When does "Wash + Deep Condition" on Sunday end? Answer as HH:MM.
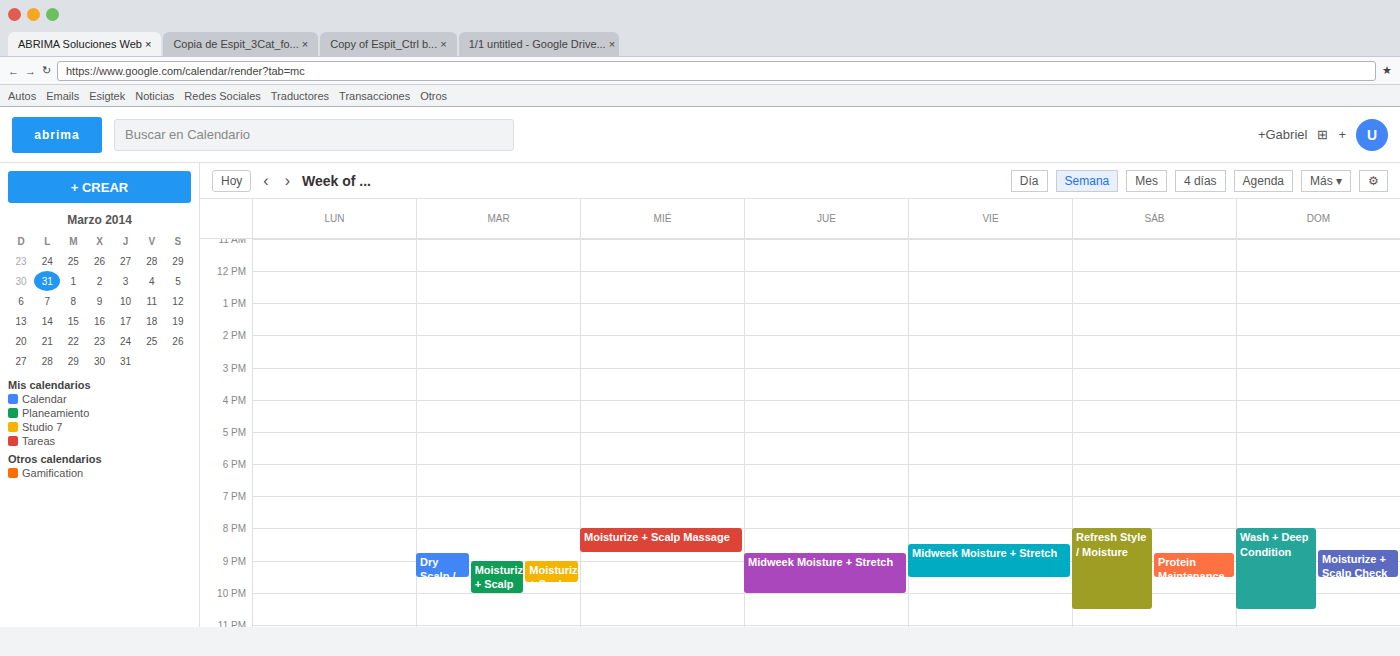
22:30